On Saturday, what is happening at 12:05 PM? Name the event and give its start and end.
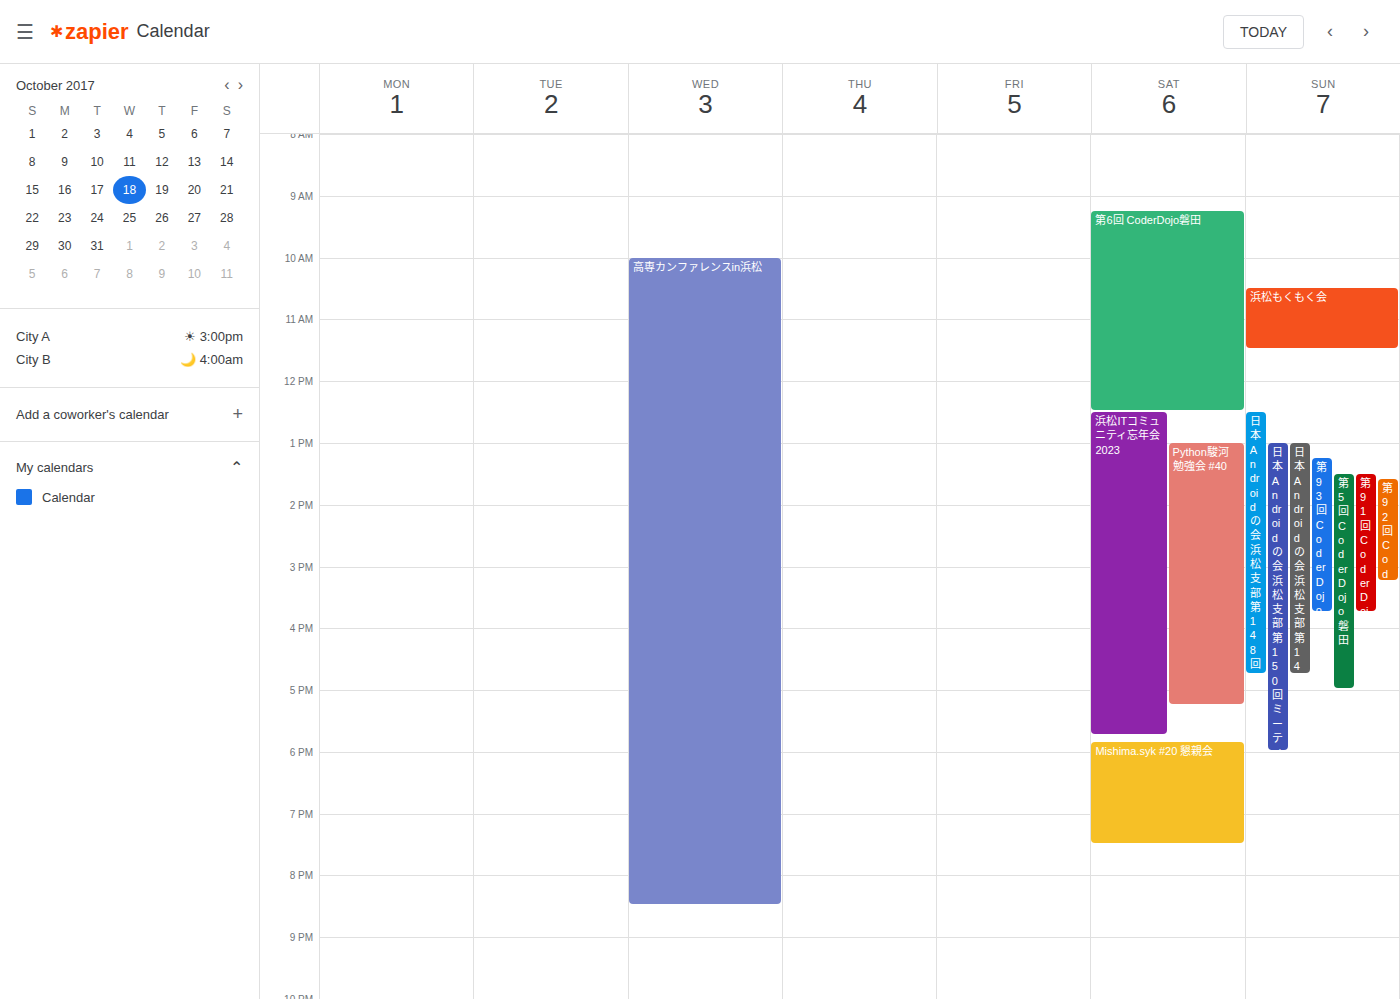
"第6回 CoderDojo磐田", 9:15 AM to 12:30 PM